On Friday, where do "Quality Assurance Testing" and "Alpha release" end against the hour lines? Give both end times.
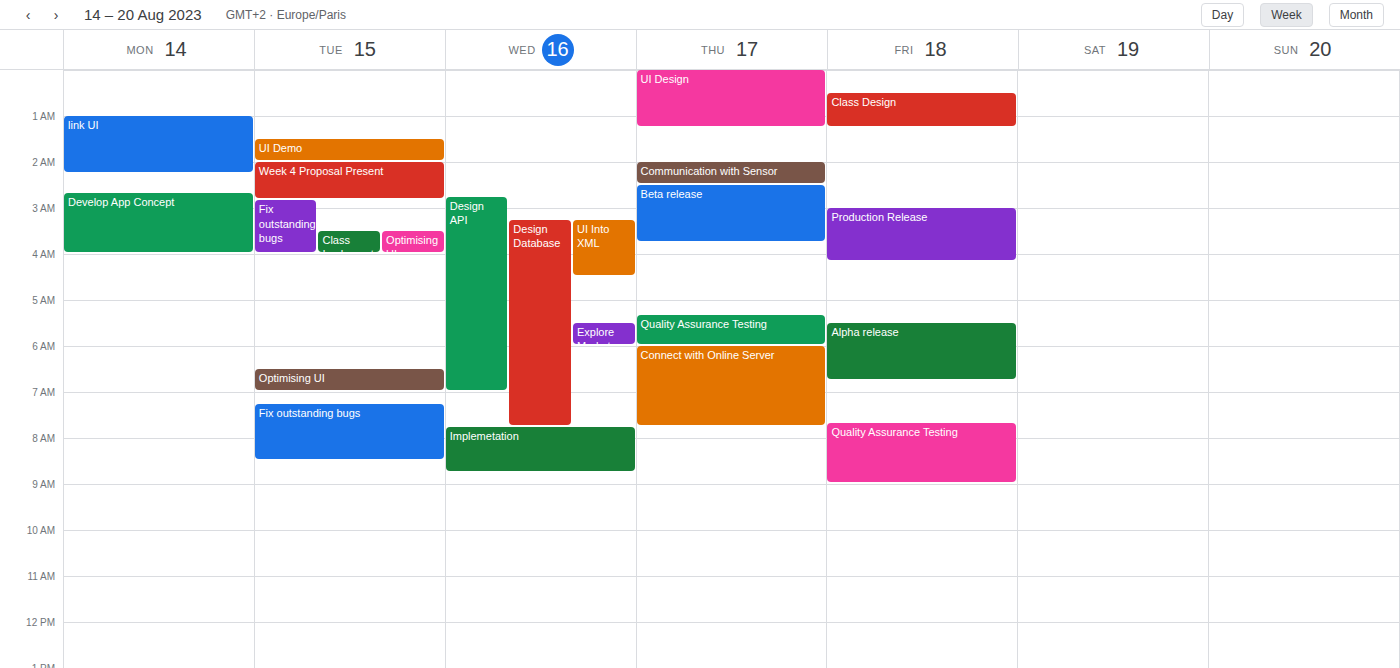
"Quality Assurance Testing": 09:00, exactly on the 09:00 line. "Alpha release": 06:45, neither: three quarters of the way from the 06:00 line to the 07:00 line.